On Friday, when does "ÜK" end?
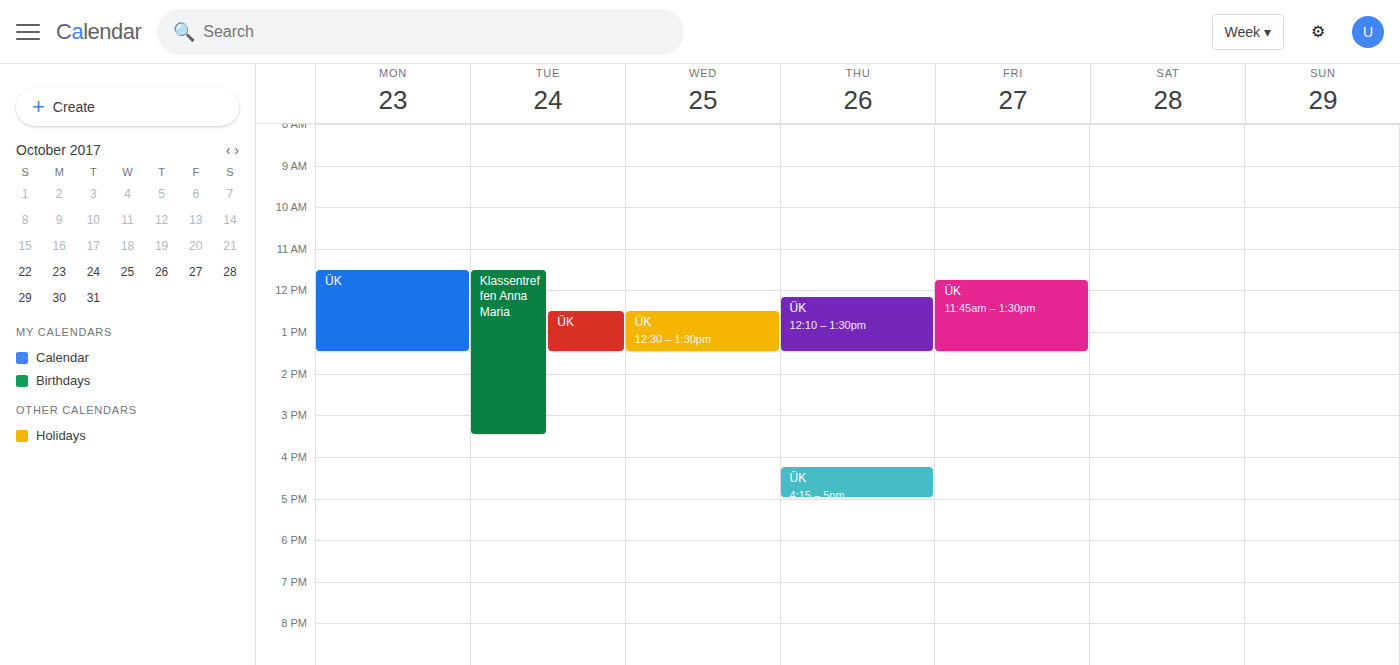
13:30